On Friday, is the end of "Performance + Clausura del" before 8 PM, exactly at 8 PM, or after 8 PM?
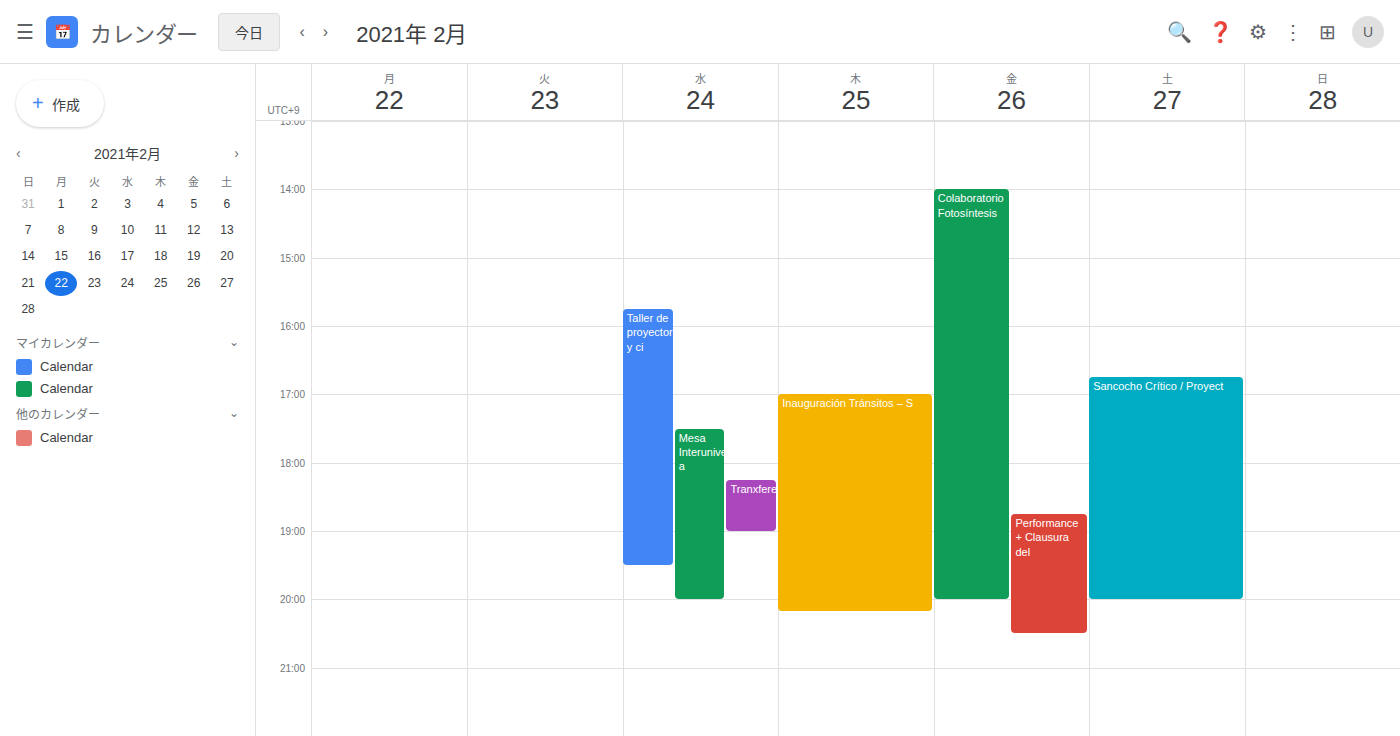
8:30 PM -- after 8 PM, 30 minutes below the 8 PM line.